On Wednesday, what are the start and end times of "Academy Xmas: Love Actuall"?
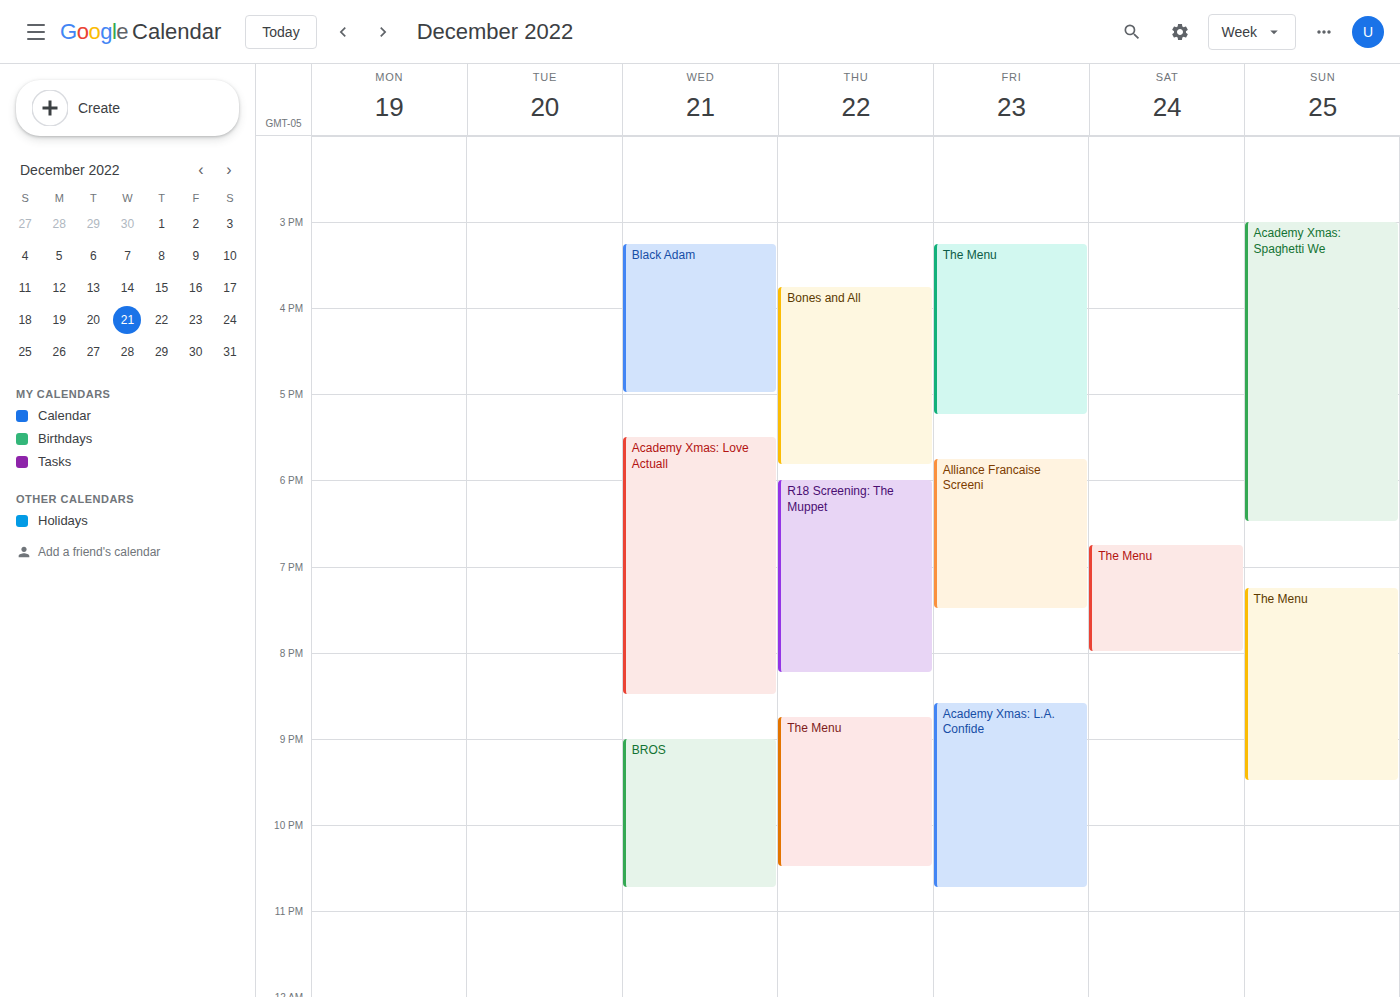
17:30 to 20:30